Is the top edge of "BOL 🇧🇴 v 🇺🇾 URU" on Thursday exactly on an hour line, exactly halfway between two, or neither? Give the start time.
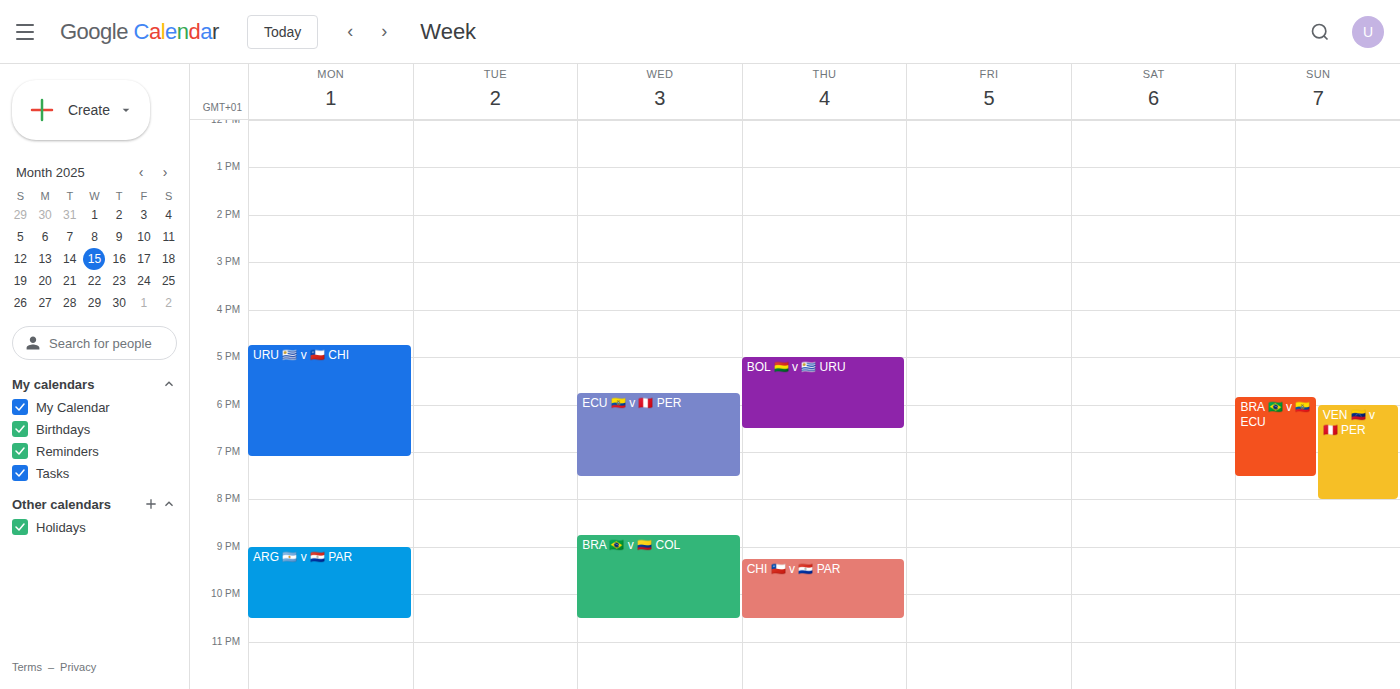
17:00 -- exactly on the 17:00 line.